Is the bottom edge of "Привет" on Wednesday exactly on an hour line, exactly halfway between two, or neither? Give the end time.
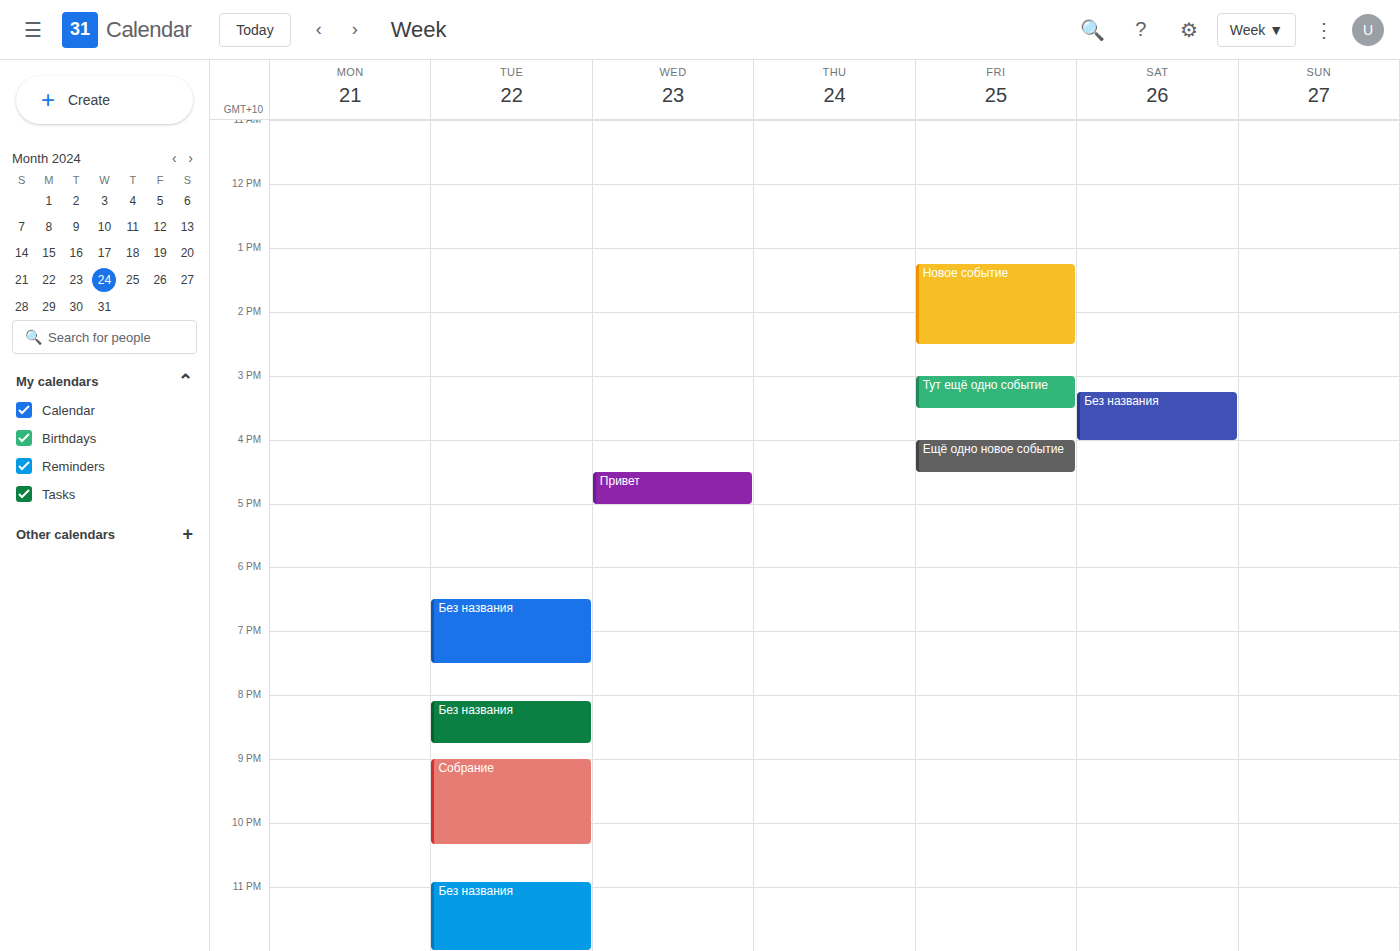
5:00 PM -- exactly on the 5 PM line.